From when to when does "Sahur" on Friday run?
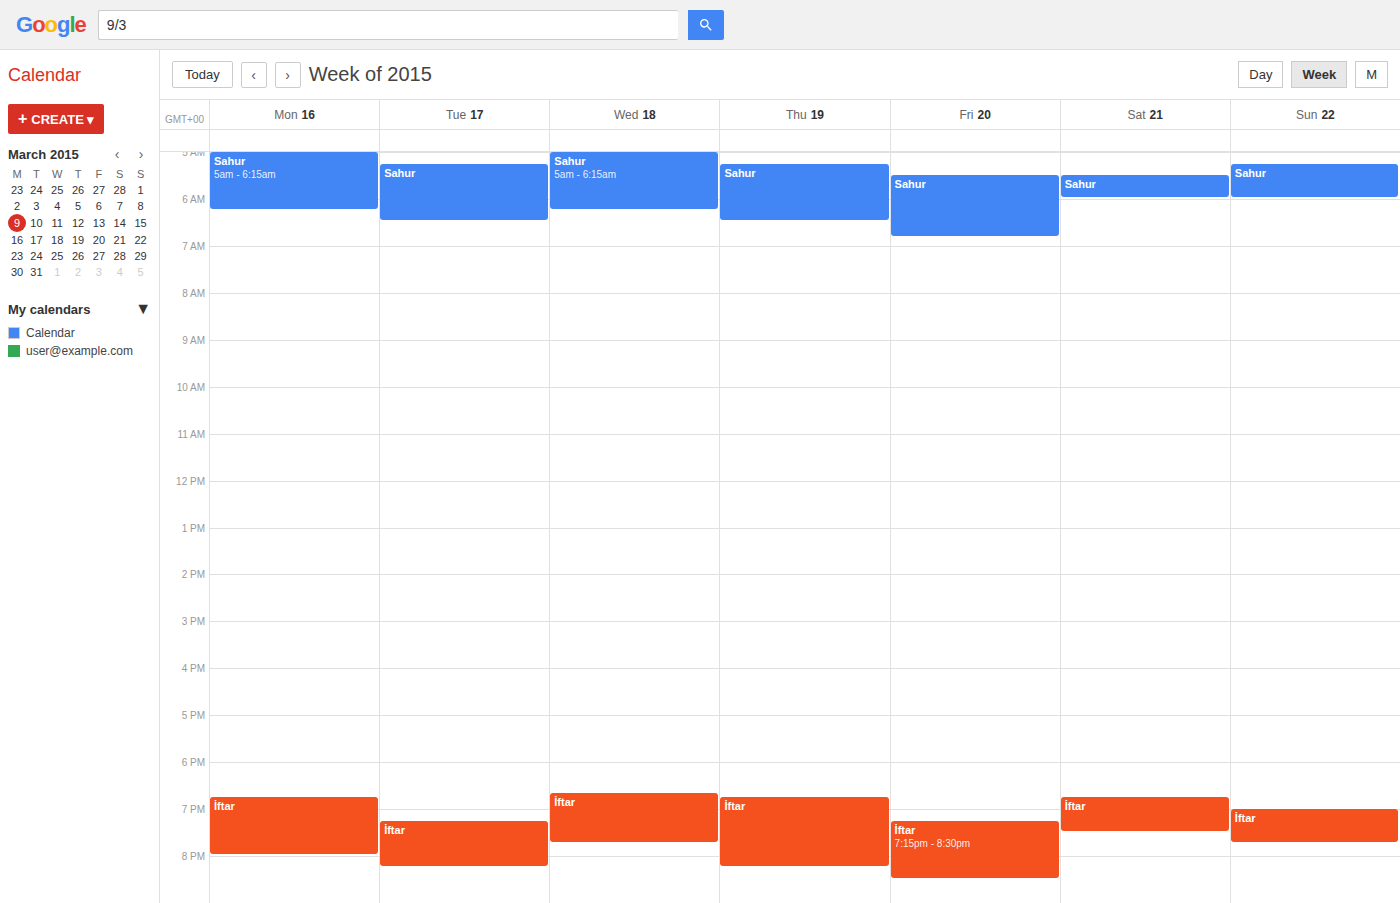
5:30 AM to 6:50 AM